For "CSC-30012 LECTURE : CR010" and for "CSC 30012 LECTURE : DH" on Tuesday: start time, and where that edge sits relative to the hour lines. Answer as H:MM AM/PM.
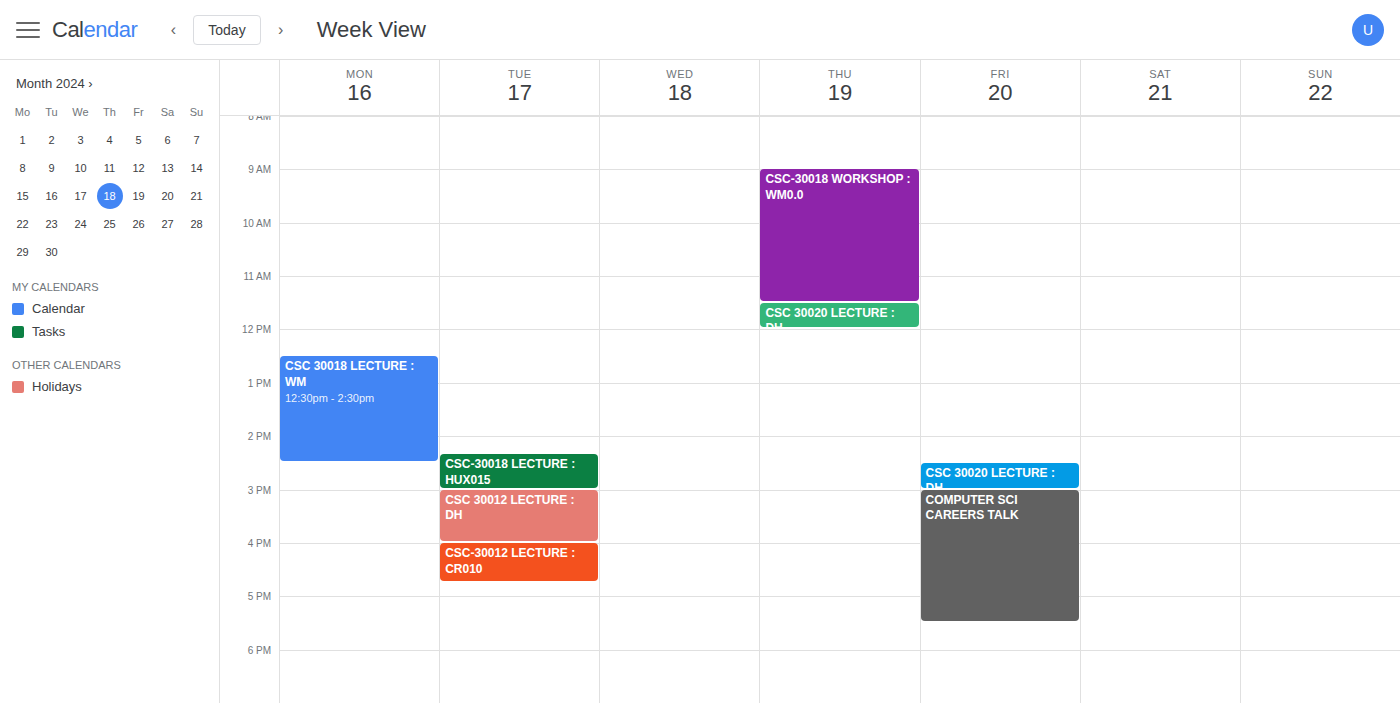
"CSC-30012 LECTURE : CR010": 4:00 PM, exactly on the 4 PM line. "CSC 30012 LECTURE : DH": 3:00 PM, exactly on the 3 PM line.